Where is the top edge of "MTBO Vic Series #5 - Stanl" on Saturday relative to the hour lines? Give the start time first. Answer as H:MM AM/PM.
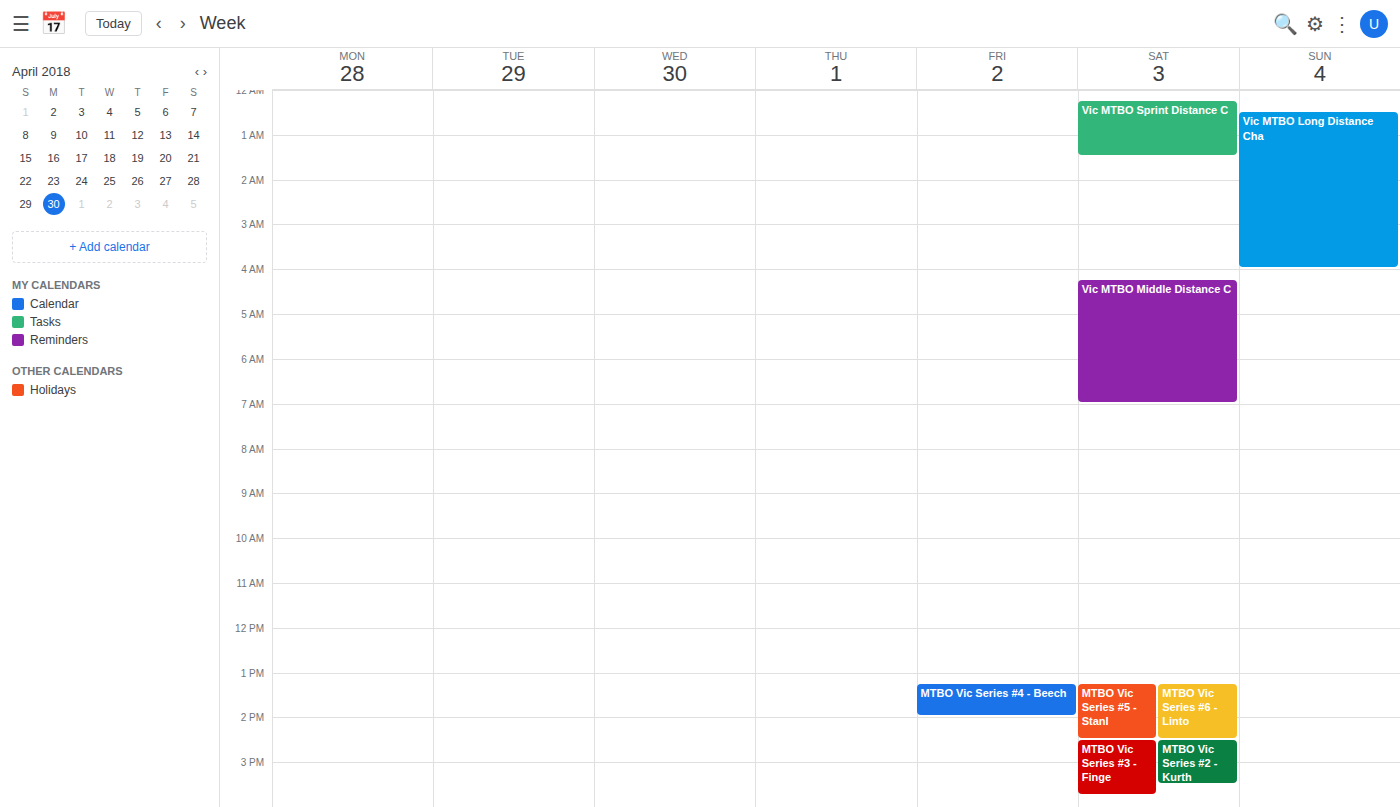
1:15 PM -- neither: a quarter of the way from the 1 PM line to the 2 PM line.